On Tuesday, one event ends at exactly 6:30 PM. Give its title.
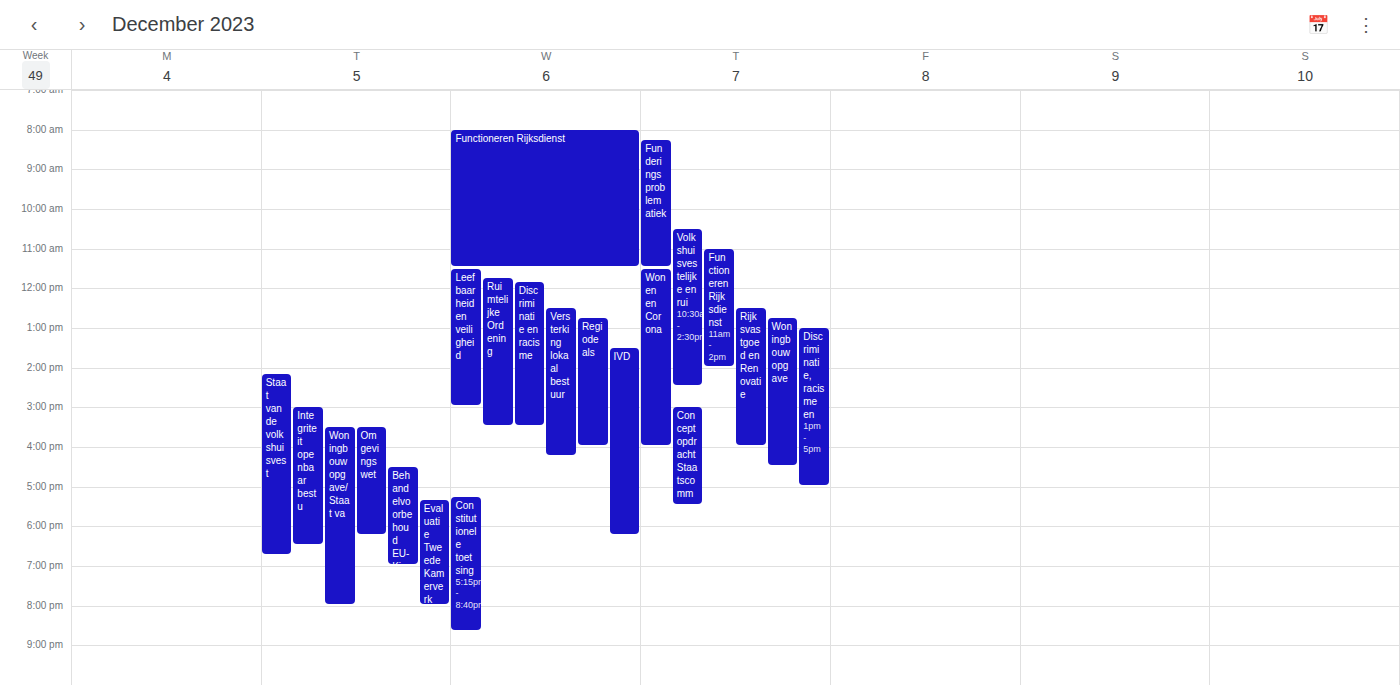
"Integriteit openbaar bestu"